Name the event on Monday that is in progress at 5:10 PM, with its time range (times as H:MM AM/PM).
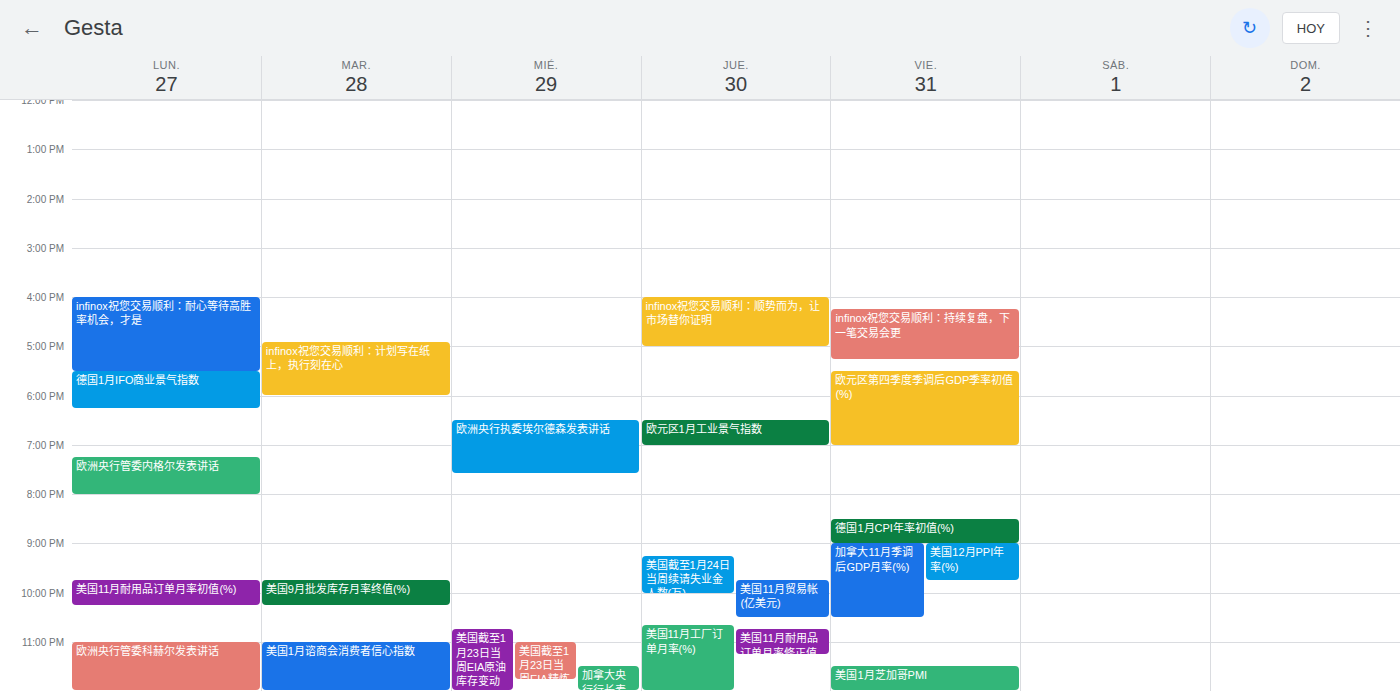
"infinox祝您交易顺利：耐心等待高胜率机会，才是", 4:00 PM to 5:30 PM